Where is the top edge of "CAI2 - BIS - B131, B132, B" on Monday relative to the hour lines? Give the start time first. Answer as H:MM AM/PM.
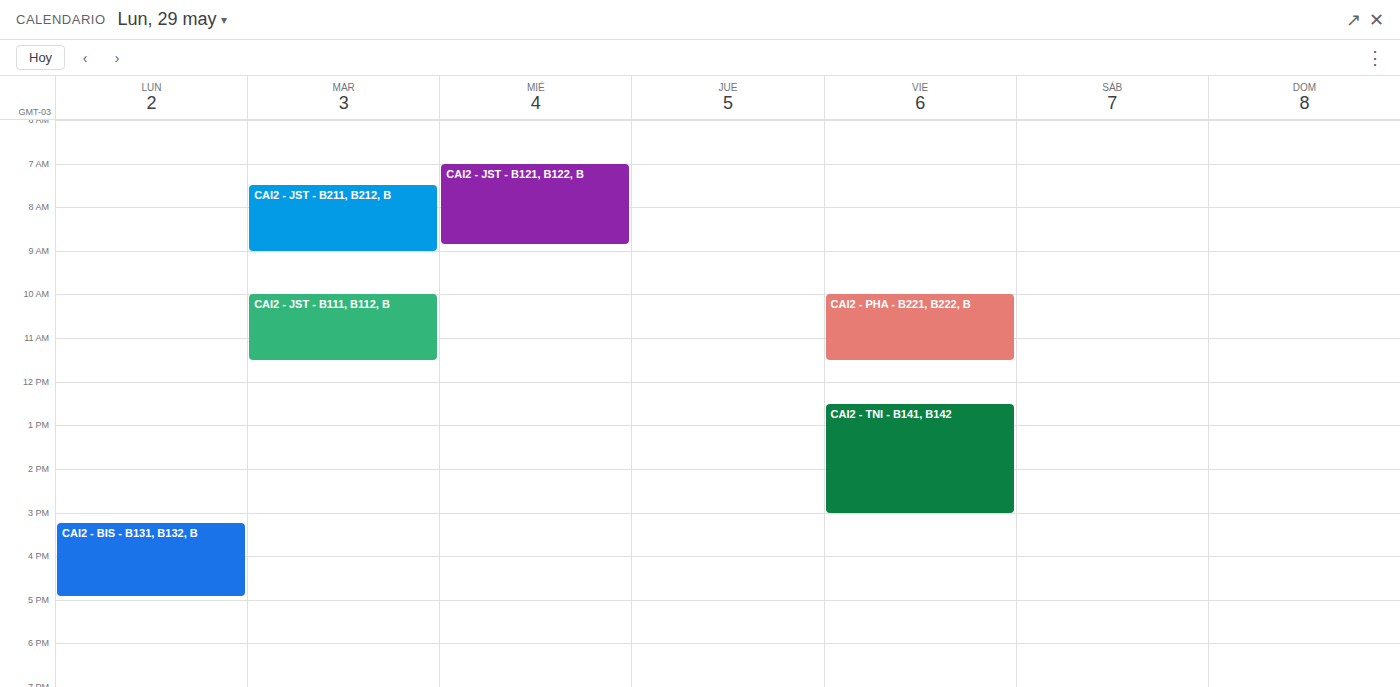
3:15 PM -- neither: a quarter of the way from the 3 PM line to the 4 PM line.